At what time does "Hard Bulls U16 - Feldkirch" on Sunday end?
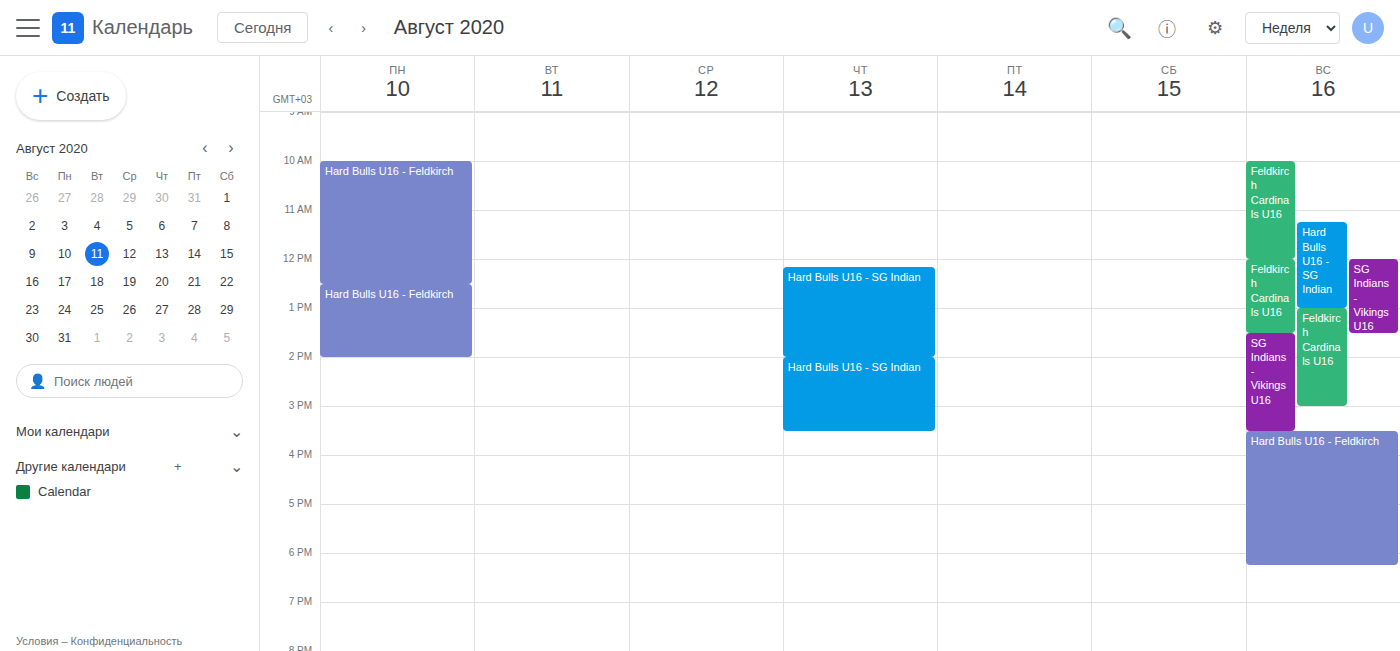
6:15 PM